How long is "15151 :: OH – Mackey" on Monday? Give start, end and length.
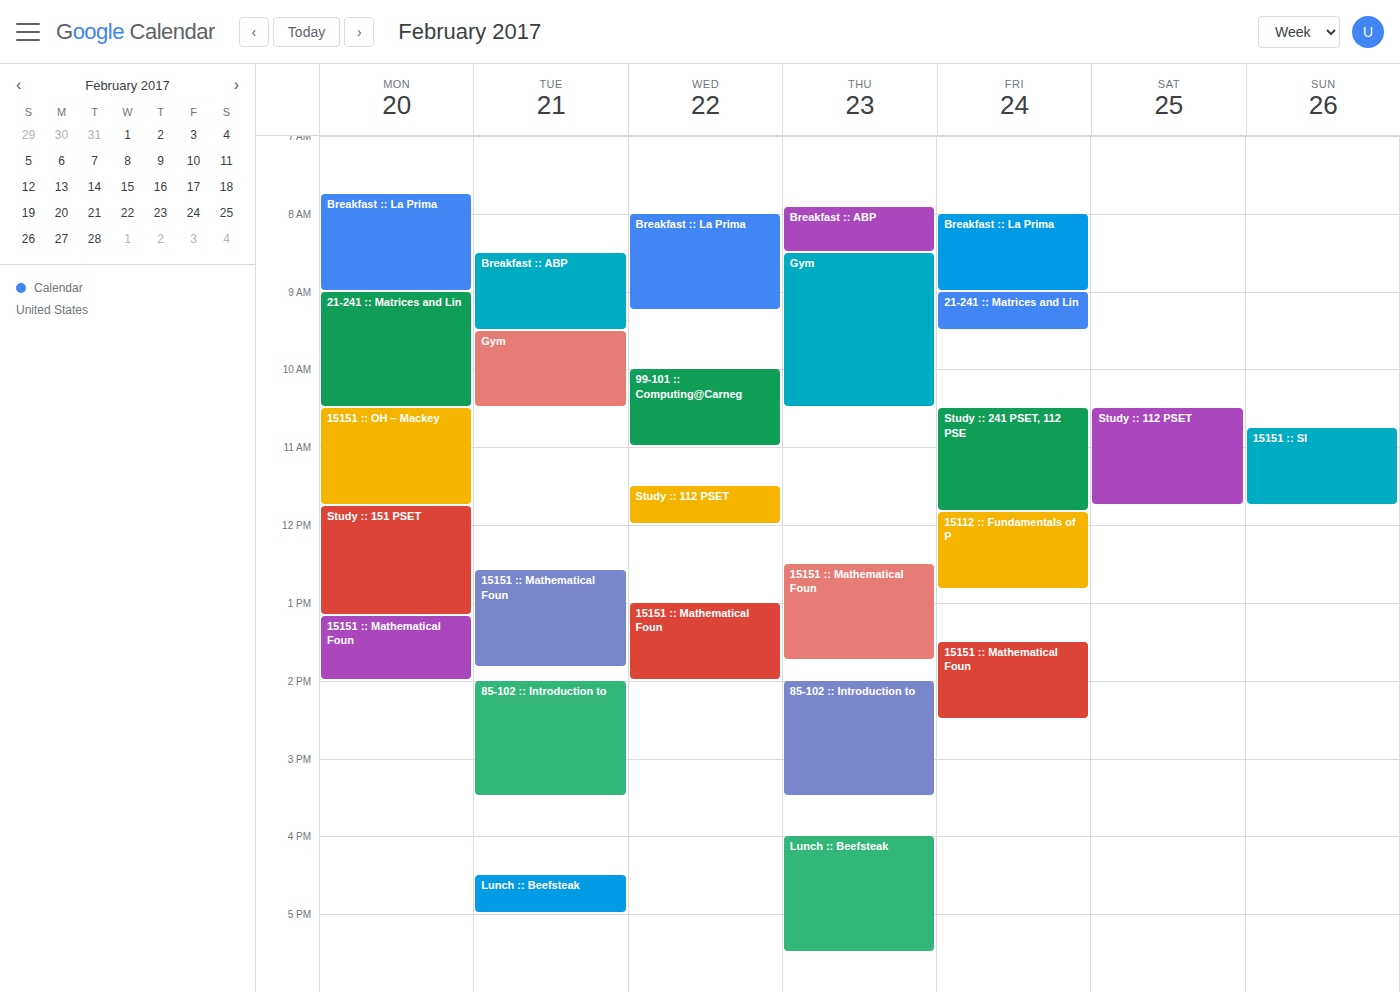
10:30 AM to 11:45 AM, 1 hour 15 minutes